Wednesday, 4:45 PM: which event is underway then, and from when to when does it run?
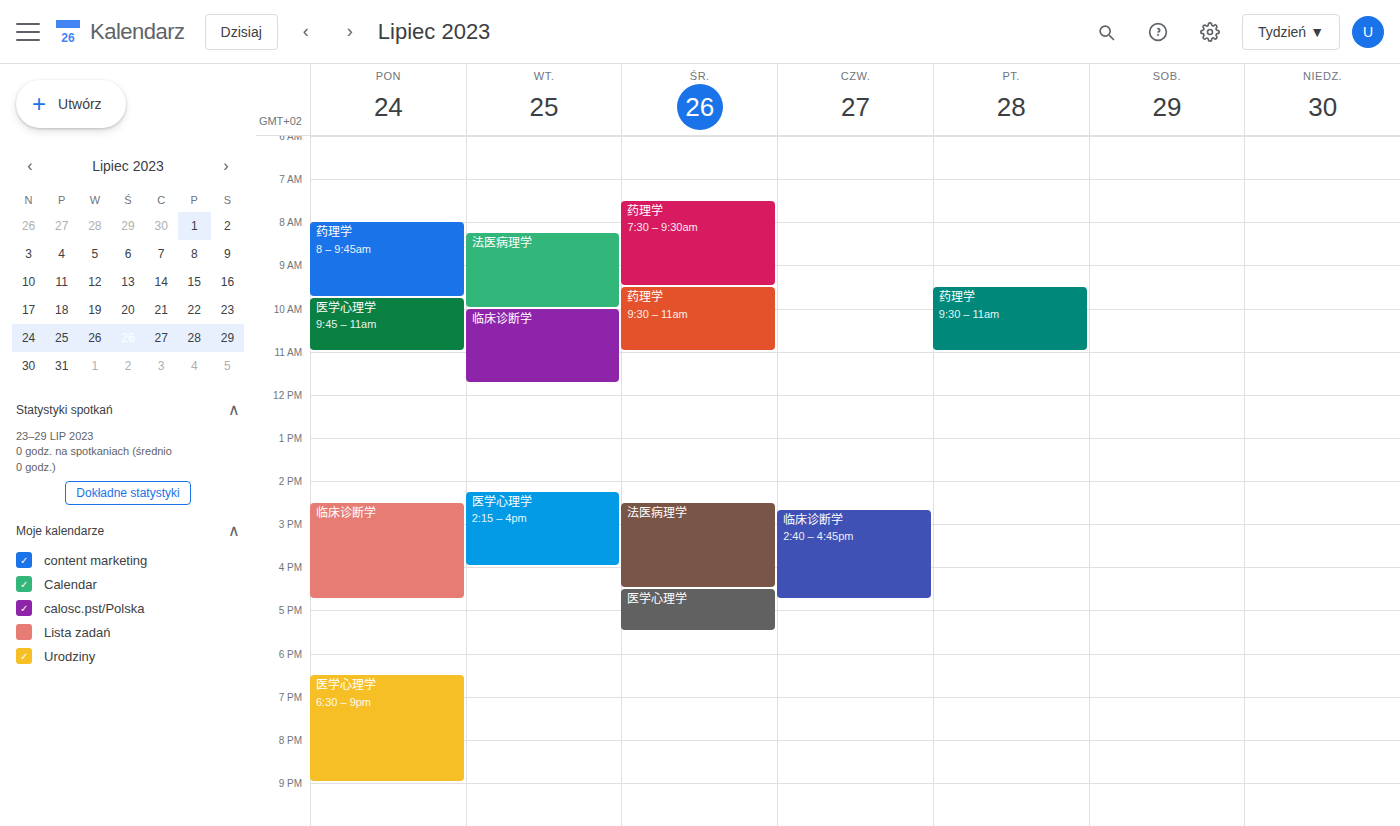
"医学心理学", 4:30 PM to 5:30 PM